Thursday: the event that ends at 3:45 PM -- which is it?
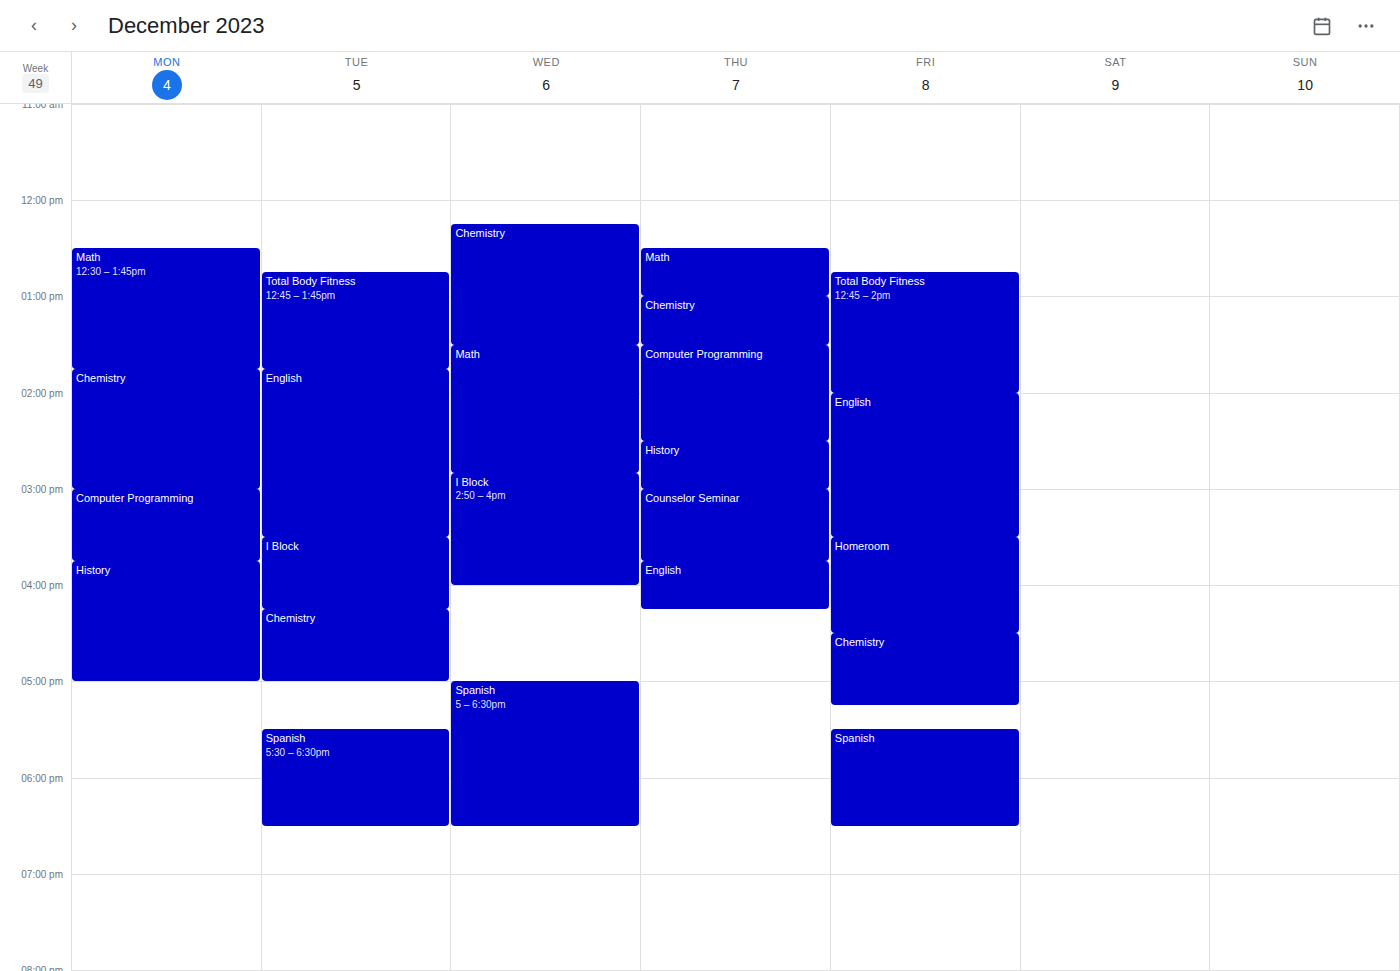
"Counselor Seminar"